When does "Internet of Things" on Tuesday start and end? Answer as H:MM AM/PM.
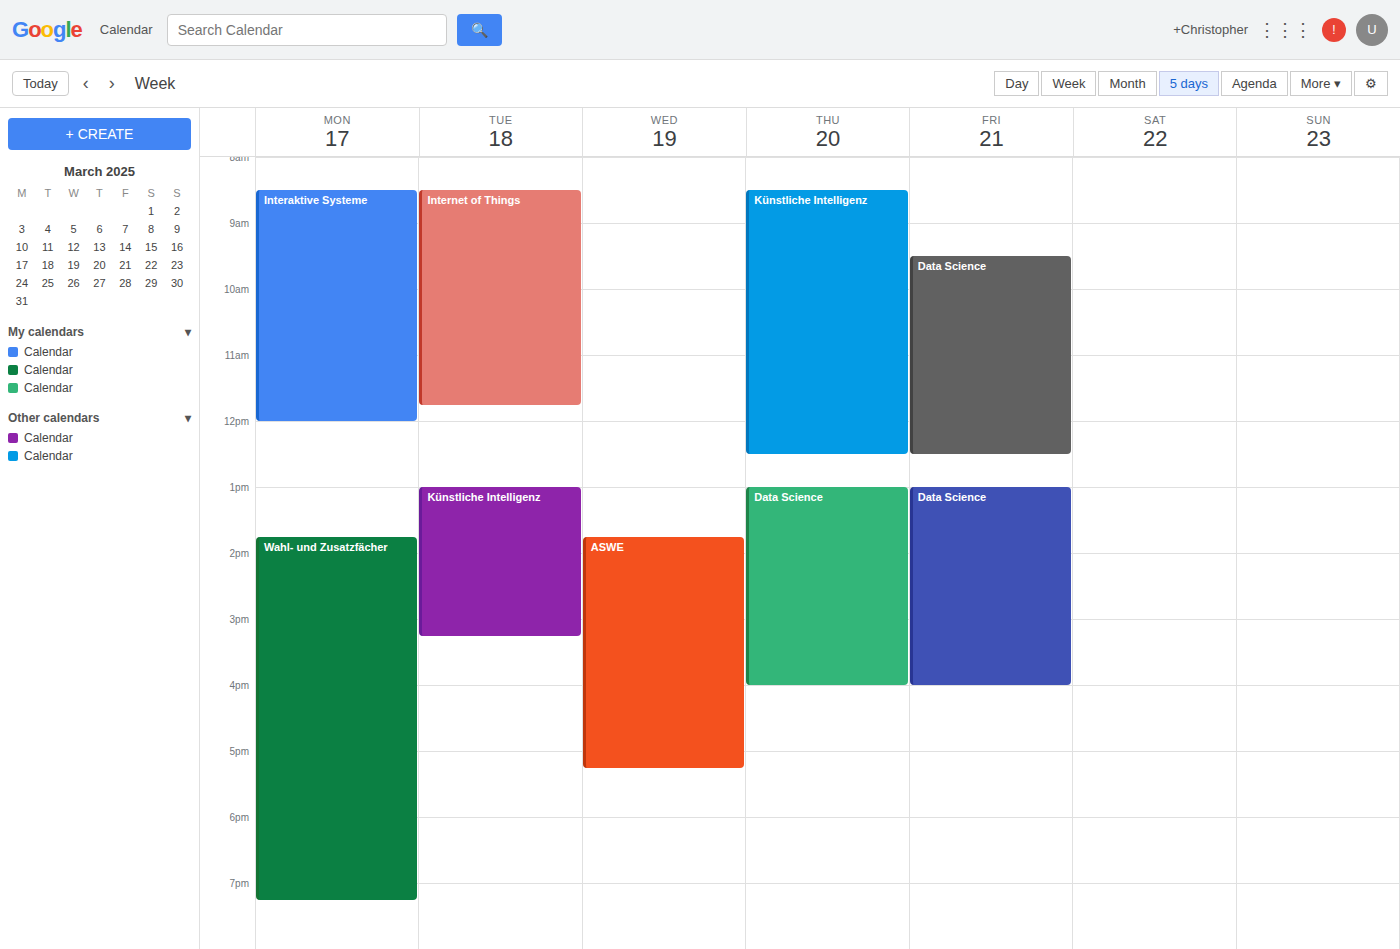
8:30 AM to 11:45 AM